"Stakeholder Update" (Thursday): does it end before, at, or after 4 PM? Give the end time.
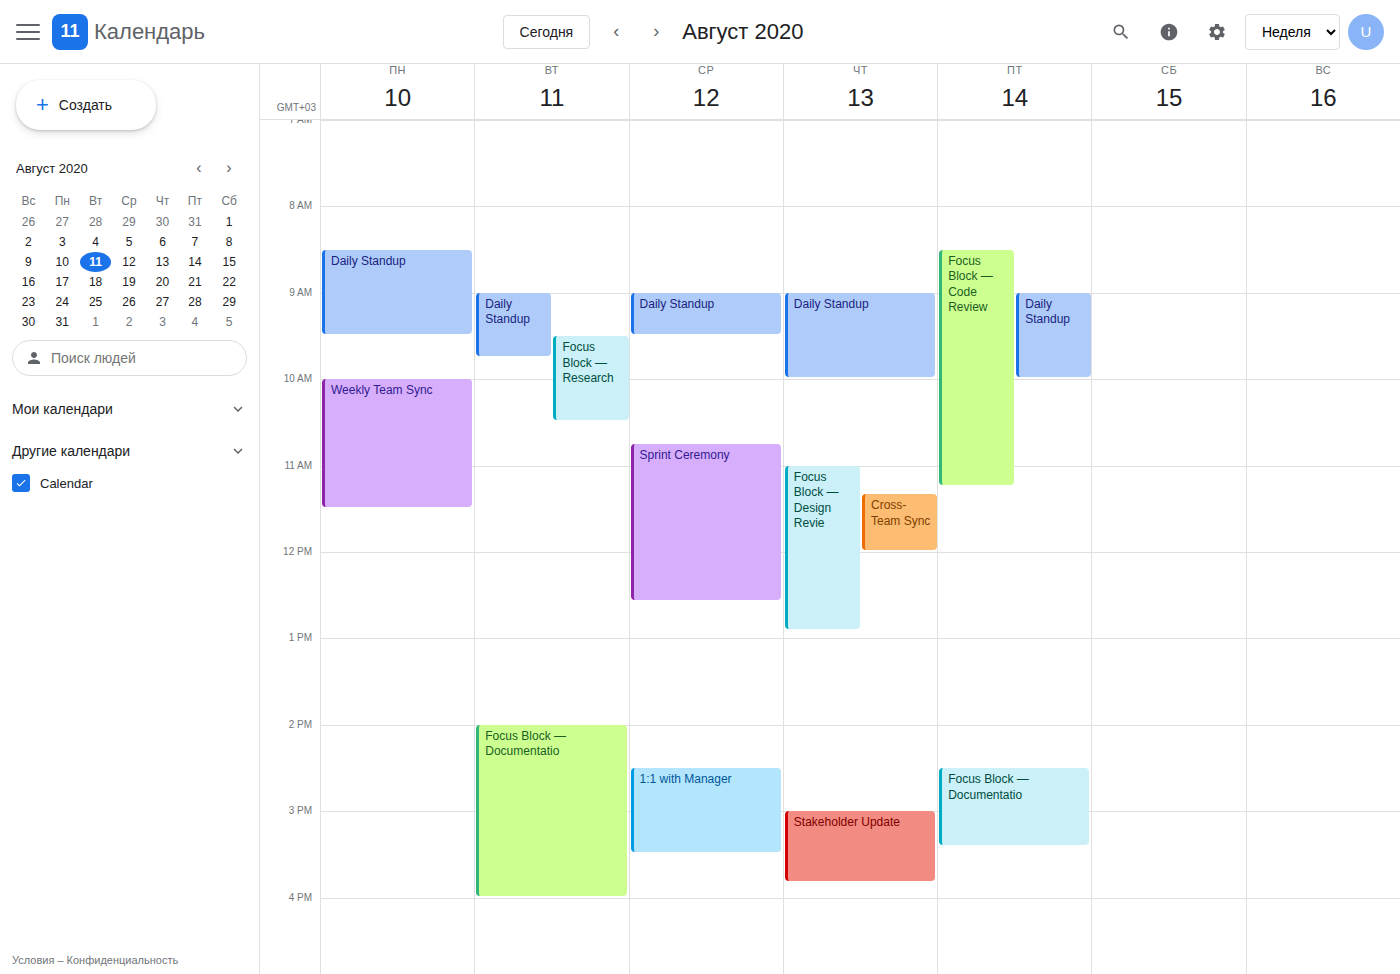
3:50 PM -- before 4 PM, 10 minutes above the 4 PM line.